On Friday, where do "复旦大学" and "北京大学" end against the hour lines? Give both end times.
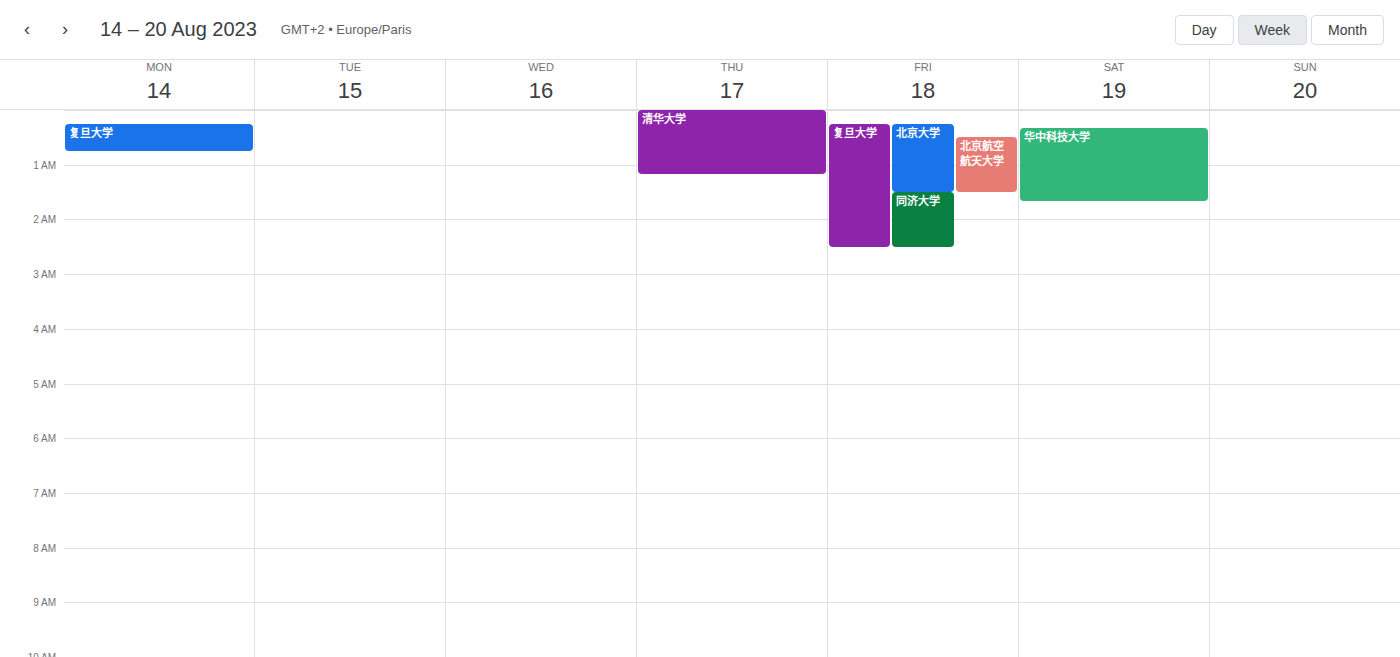
"复旦大学": 2:30 AM, halfway between the 2 AM and 3 AM lines. "北京大学": 1:30 AM, halfway between the 1 AM and 2 AM lines.